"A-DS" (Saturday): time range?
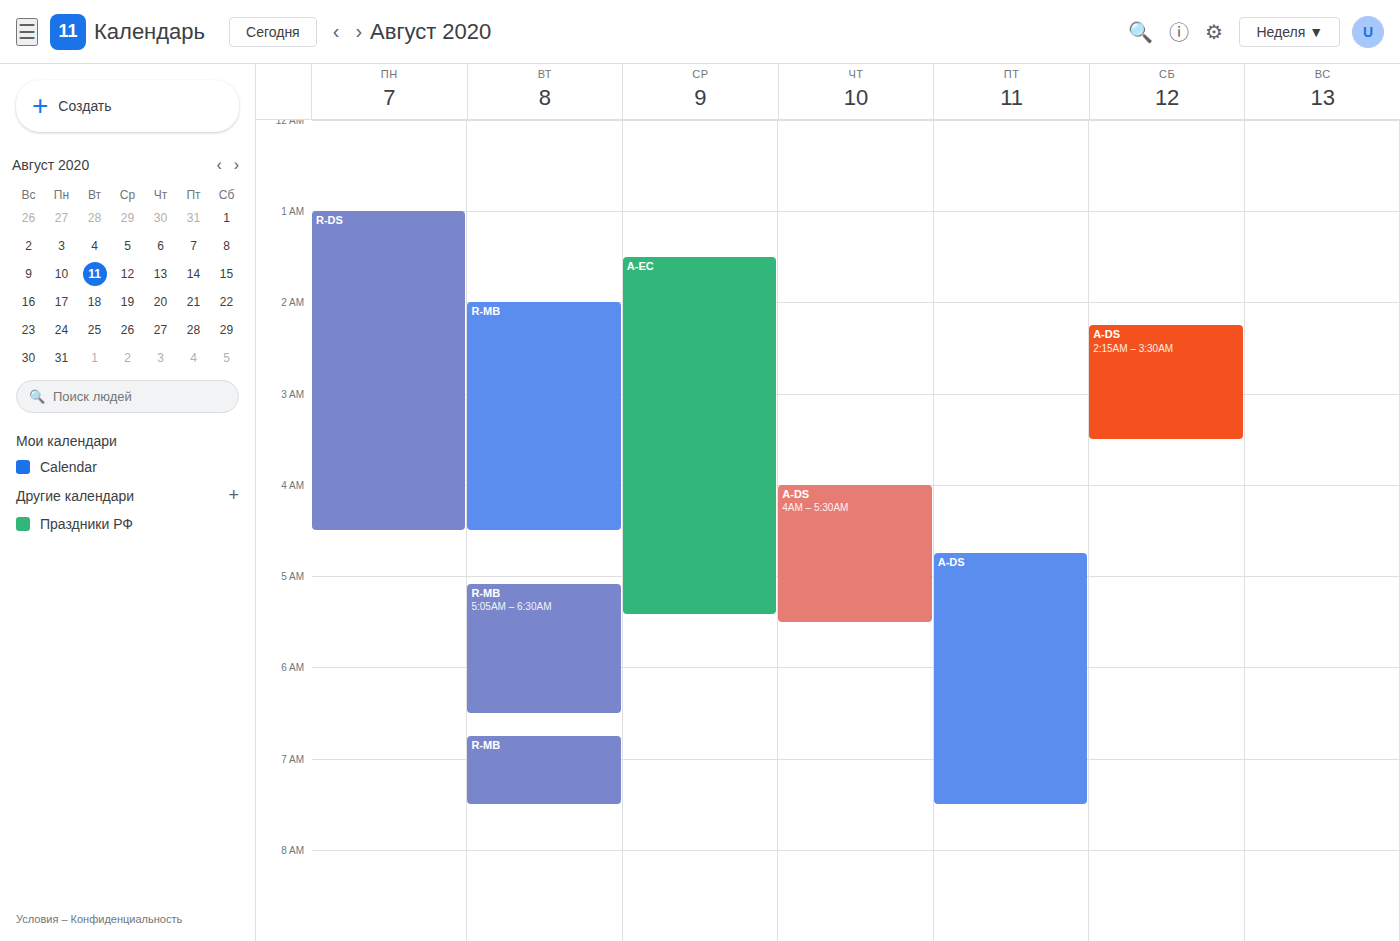
2:15 AM to 3:30 AM